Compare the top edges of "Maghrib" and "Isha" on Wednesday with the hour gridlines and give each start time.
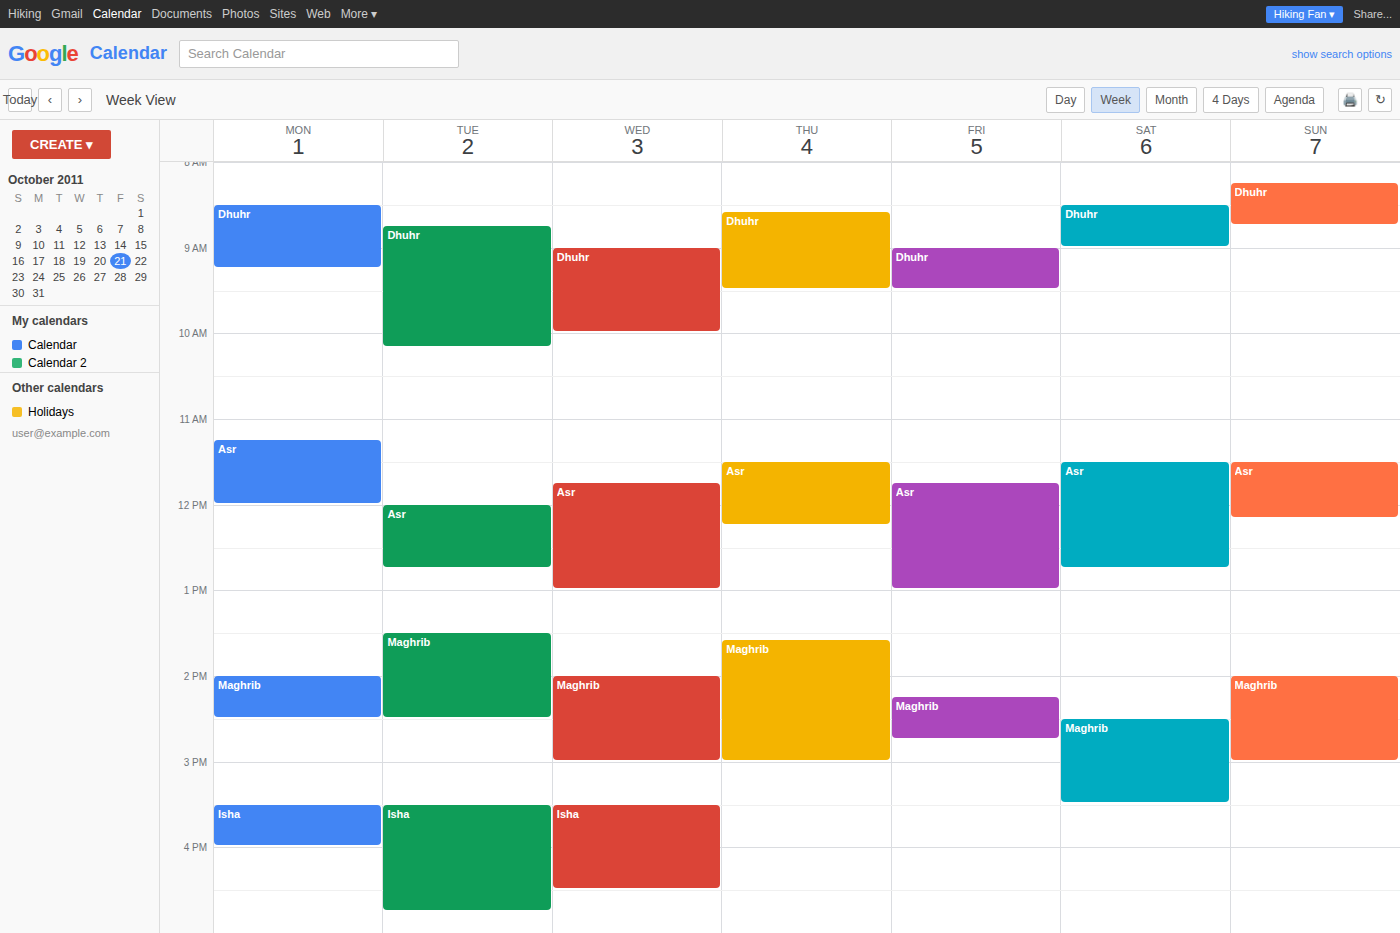
"Maghrib": 2:00 PM, exactly on the 2 PM line. "Isha": 3:30 PM, halfway between the 3 PM and 4 PM lines.